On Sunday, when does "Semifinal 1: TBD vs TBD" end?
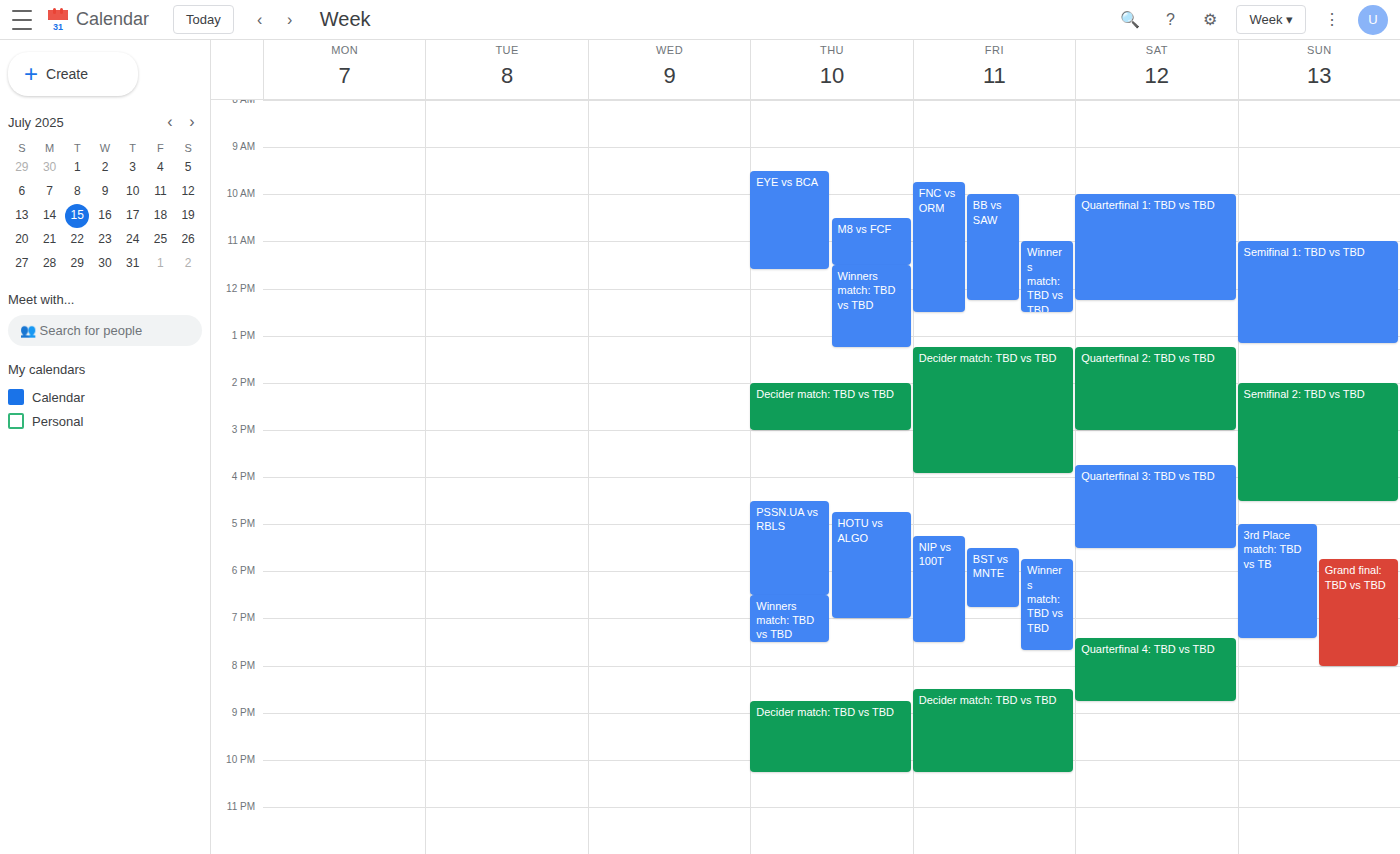
13:10